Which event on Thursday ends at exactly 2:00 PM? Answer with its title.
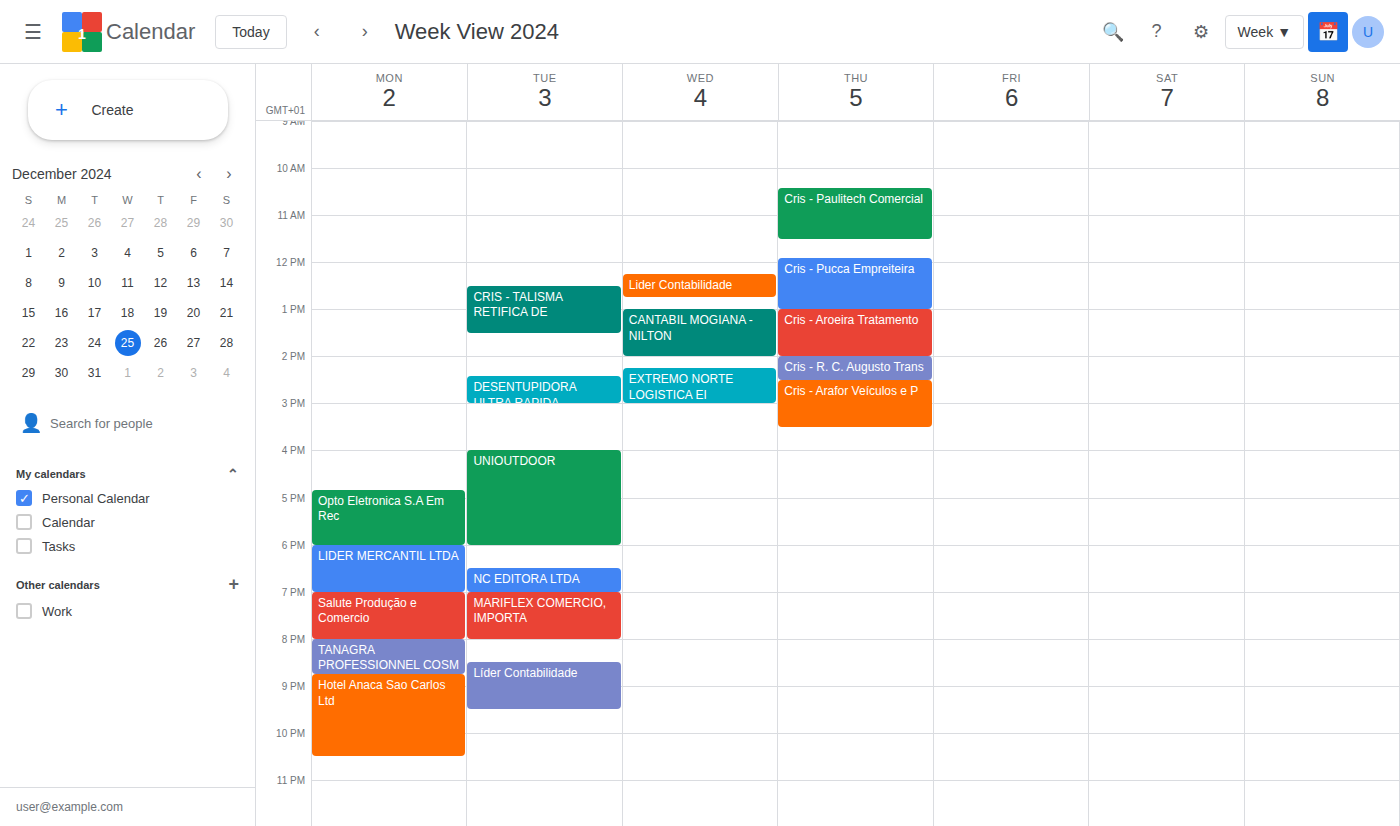
"Cris - Aroeira Tratamento"